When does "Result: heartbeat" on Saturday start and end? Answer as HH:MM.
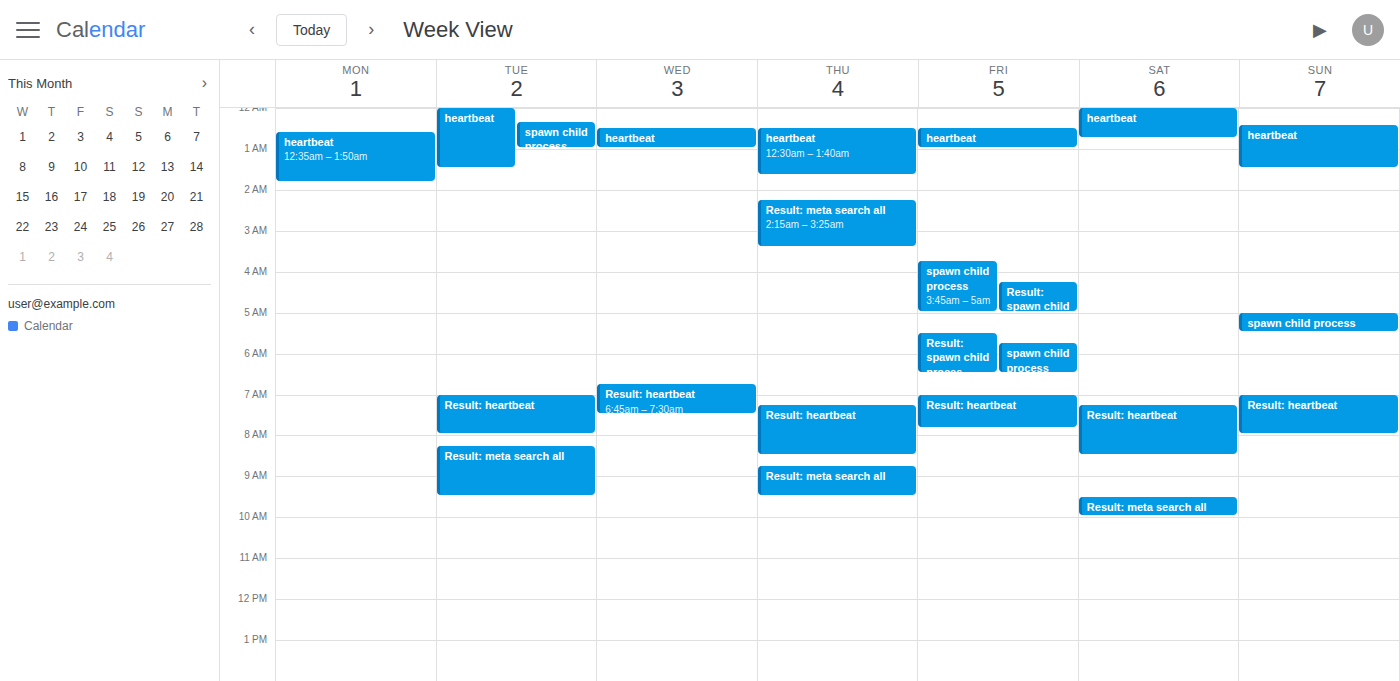
07:15 to 08:30